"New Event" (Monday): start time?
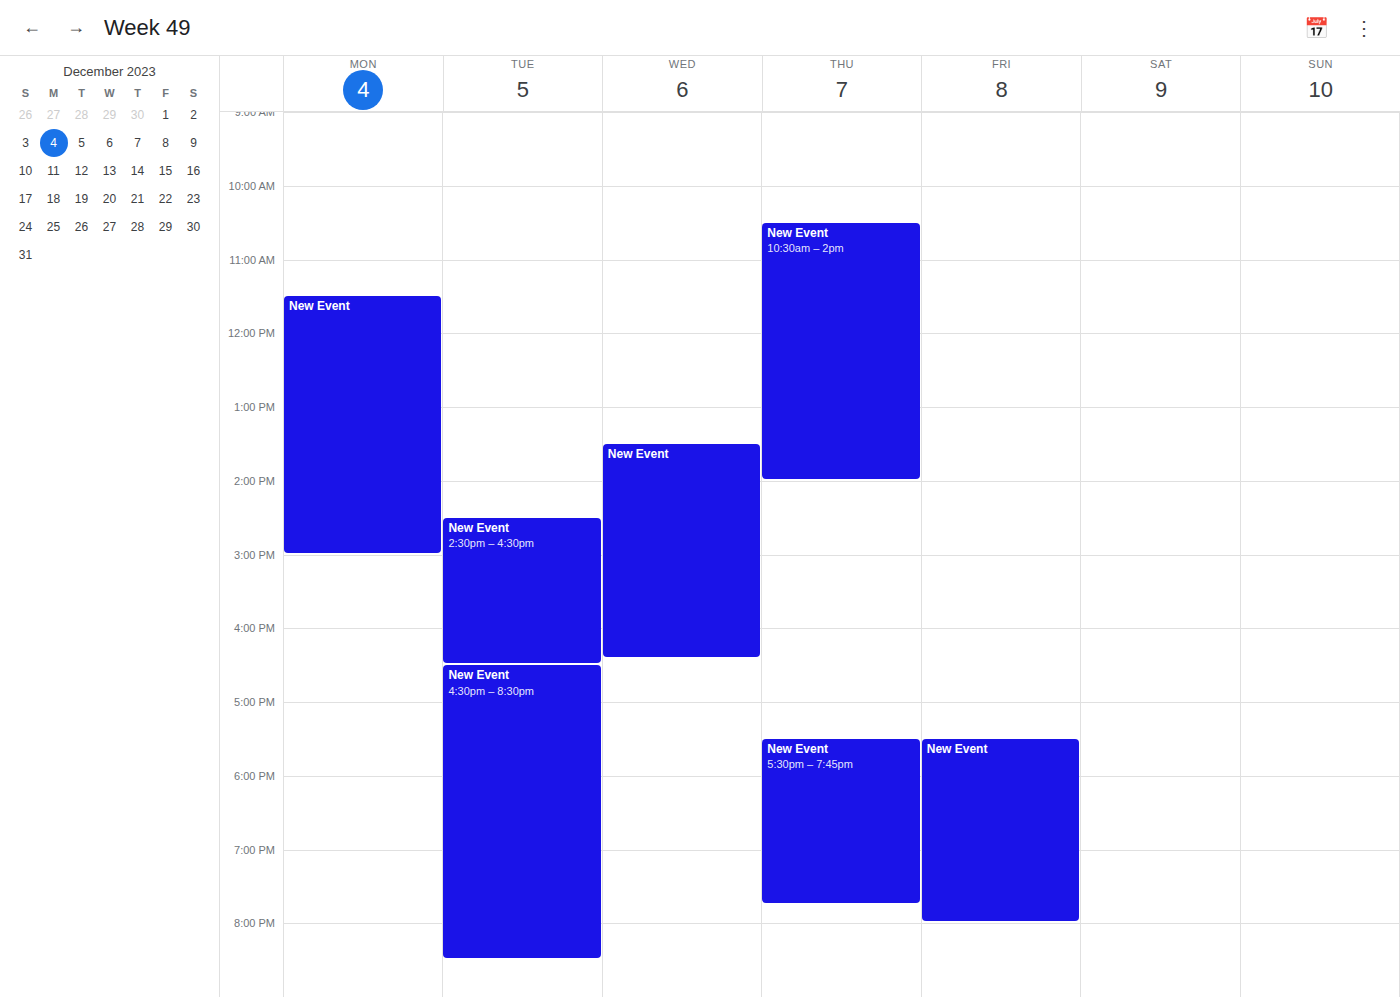
11:30 AM